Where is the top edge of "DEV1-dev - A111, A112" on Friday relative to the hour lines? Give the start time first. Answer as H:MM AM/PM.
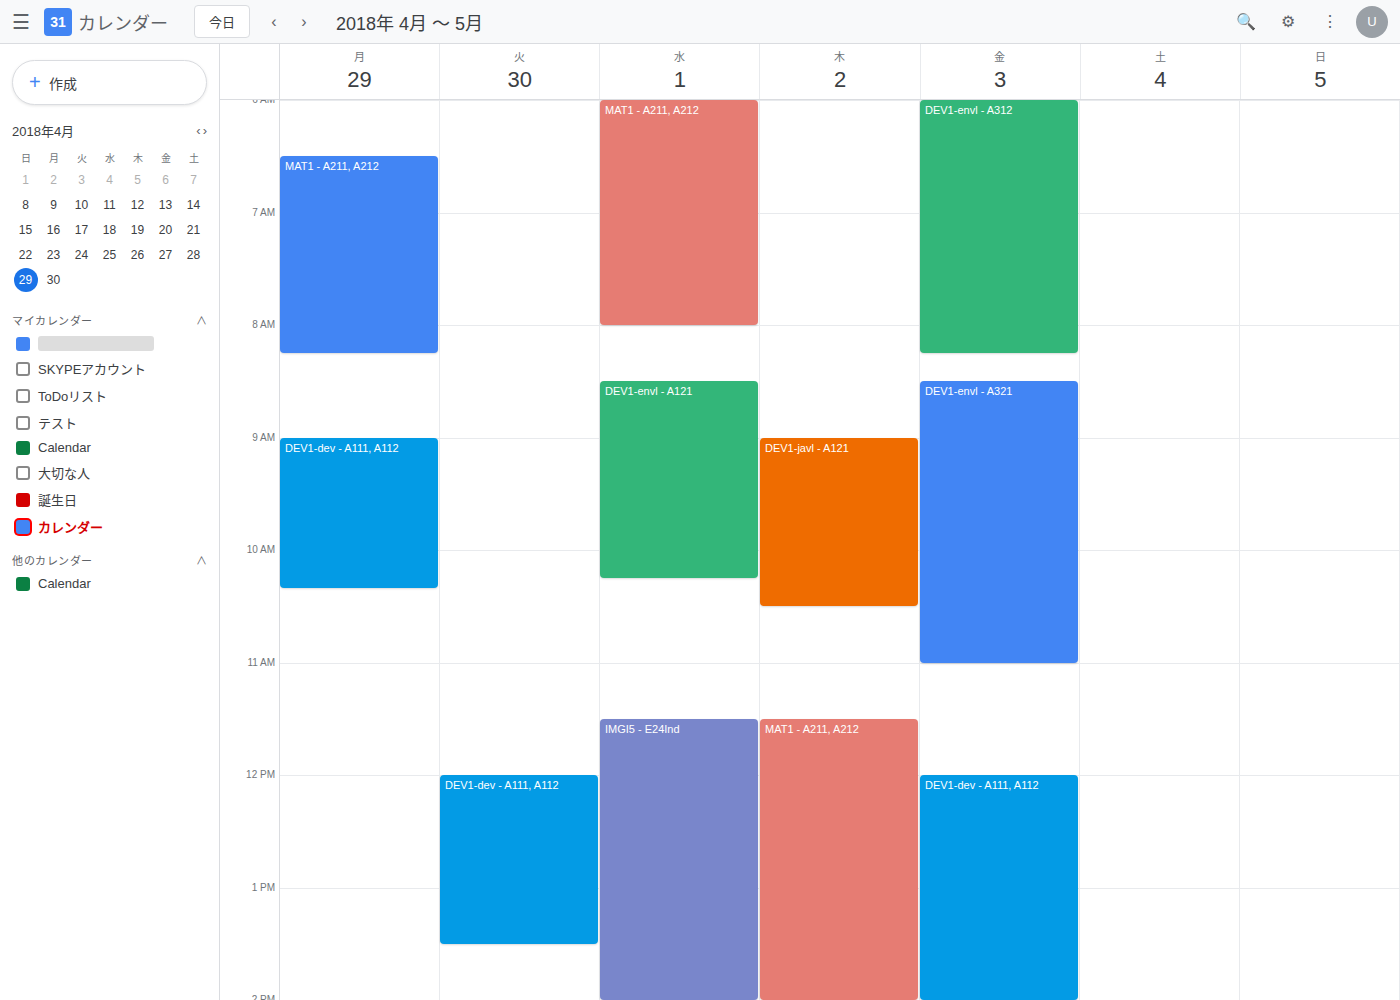
12:00 PM -- exactly on the 12 PM line.